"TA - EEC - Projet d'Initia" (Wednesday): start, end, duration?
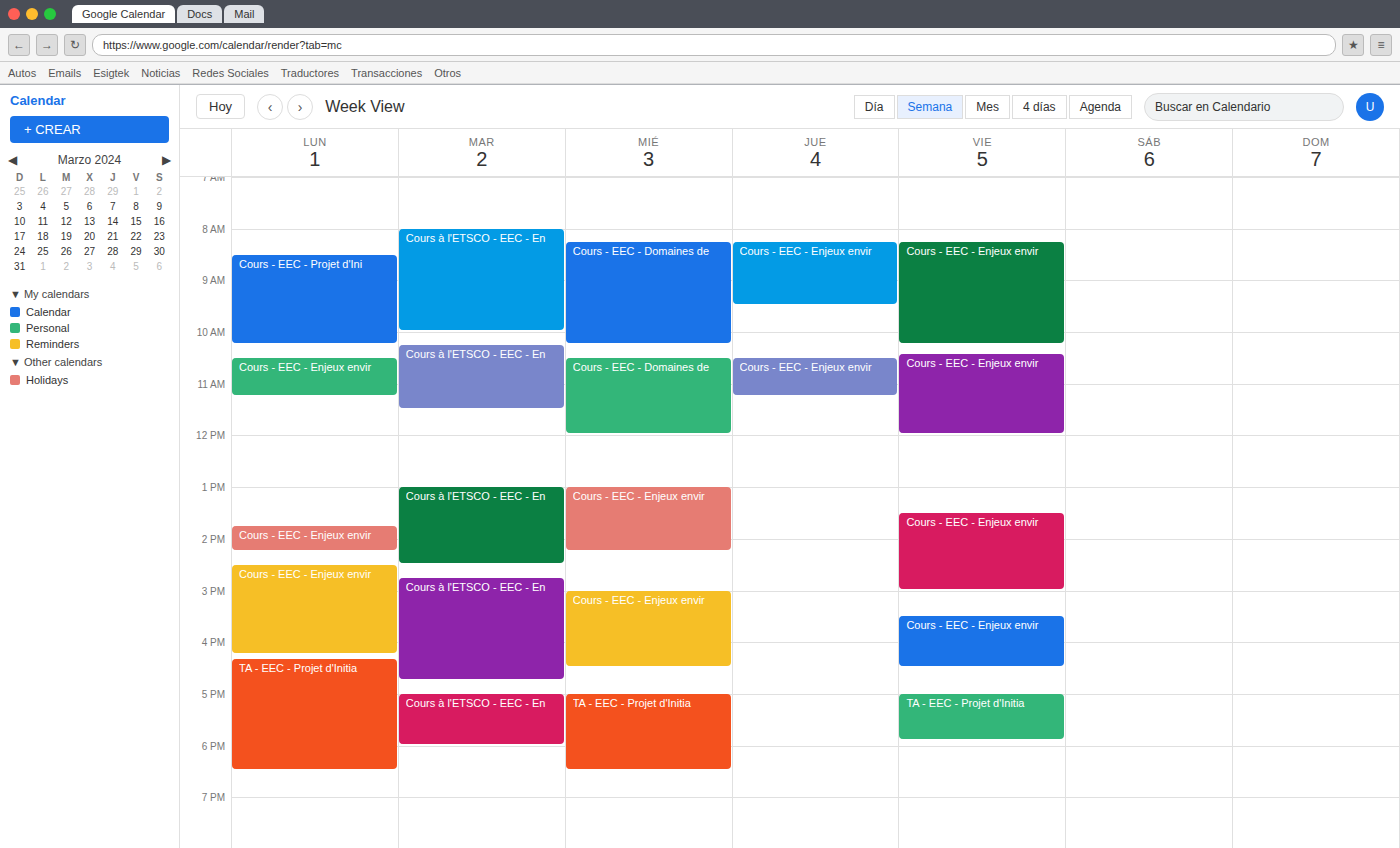
5:00 PM to 6:30 PM, 1 hour 30 minutes